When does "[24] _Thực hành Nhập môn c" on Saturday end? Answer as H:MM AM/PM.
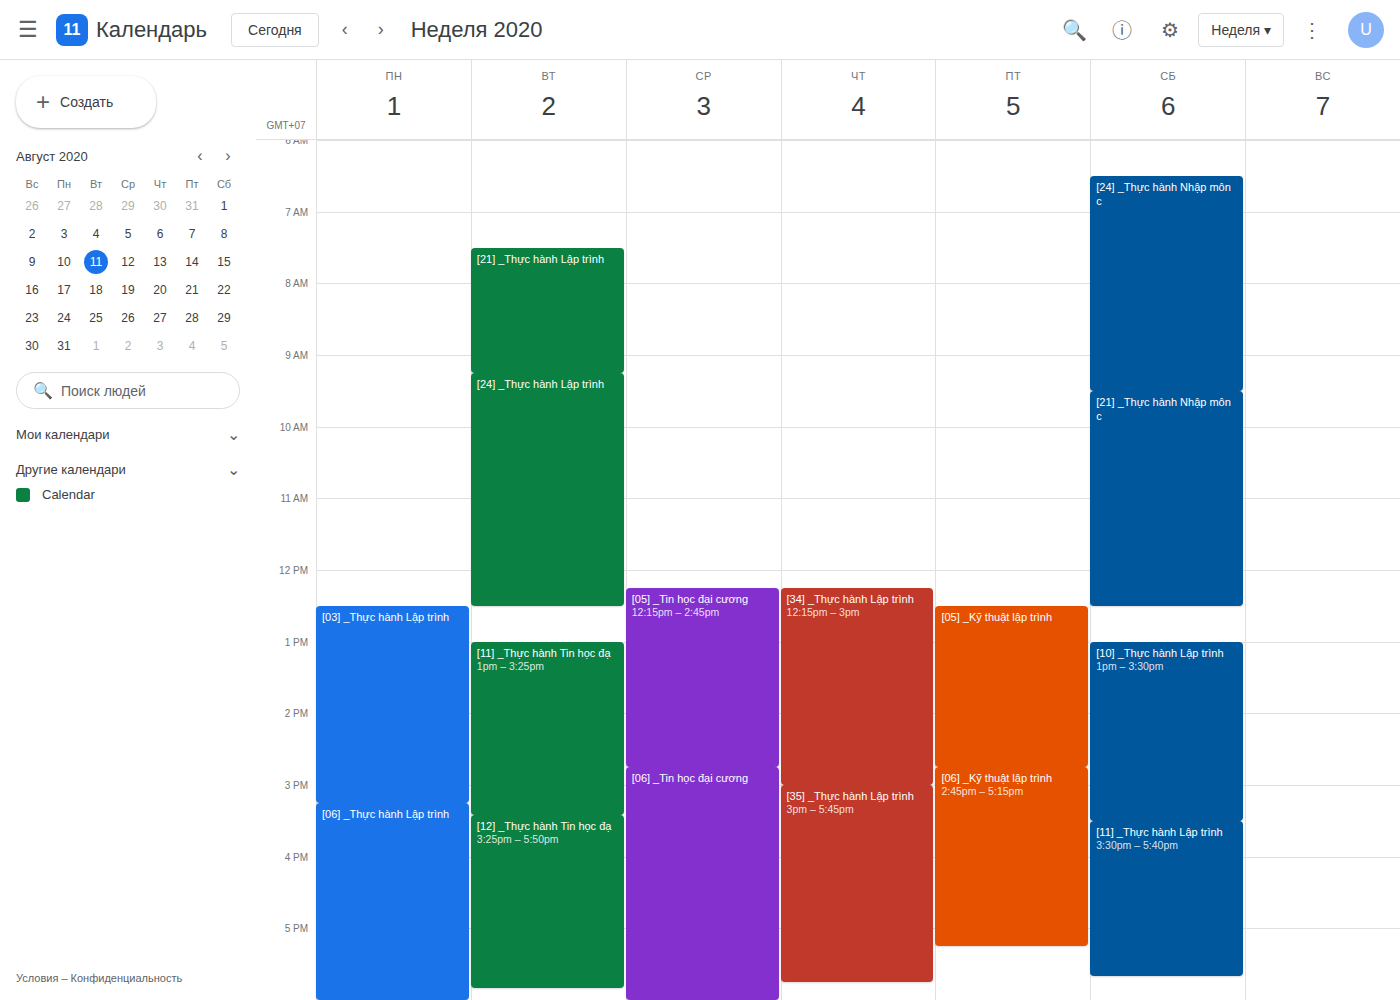
9:30 AM